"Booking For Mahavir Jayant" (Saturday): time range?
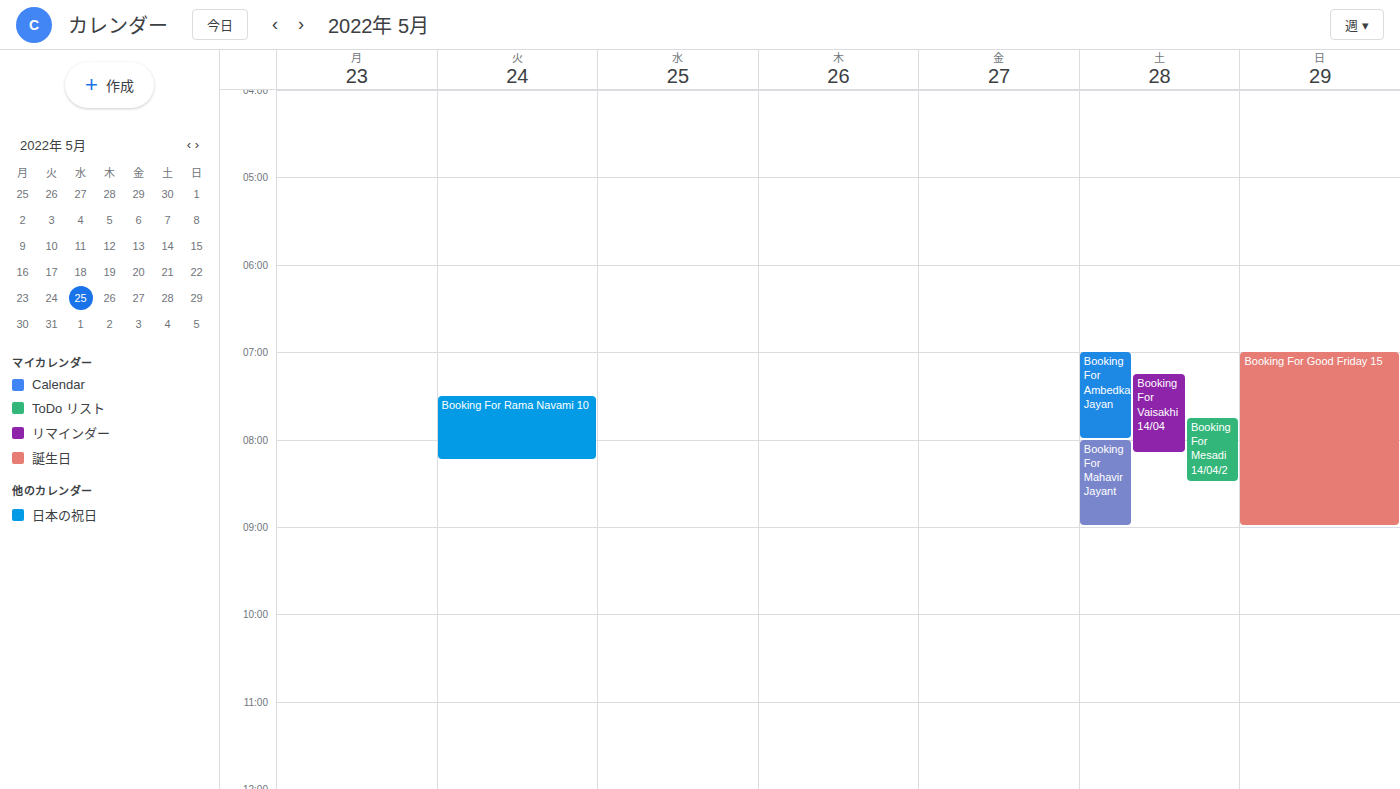
8:00 AM to 9:00 AM